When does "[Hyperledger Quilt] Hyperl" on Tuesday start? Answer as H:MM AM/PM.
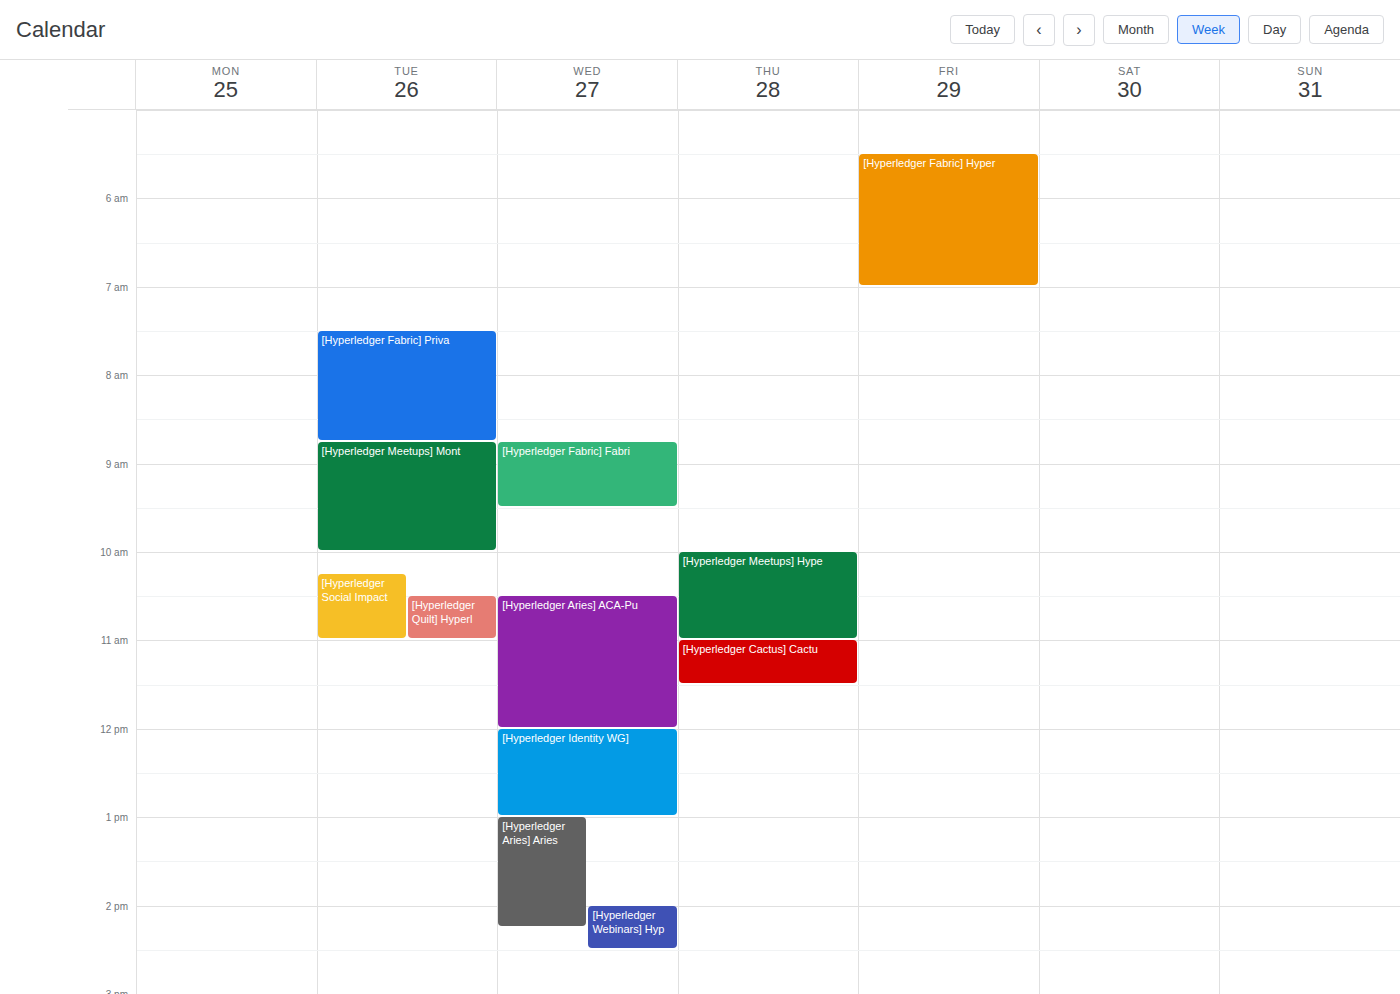
10:30 AM